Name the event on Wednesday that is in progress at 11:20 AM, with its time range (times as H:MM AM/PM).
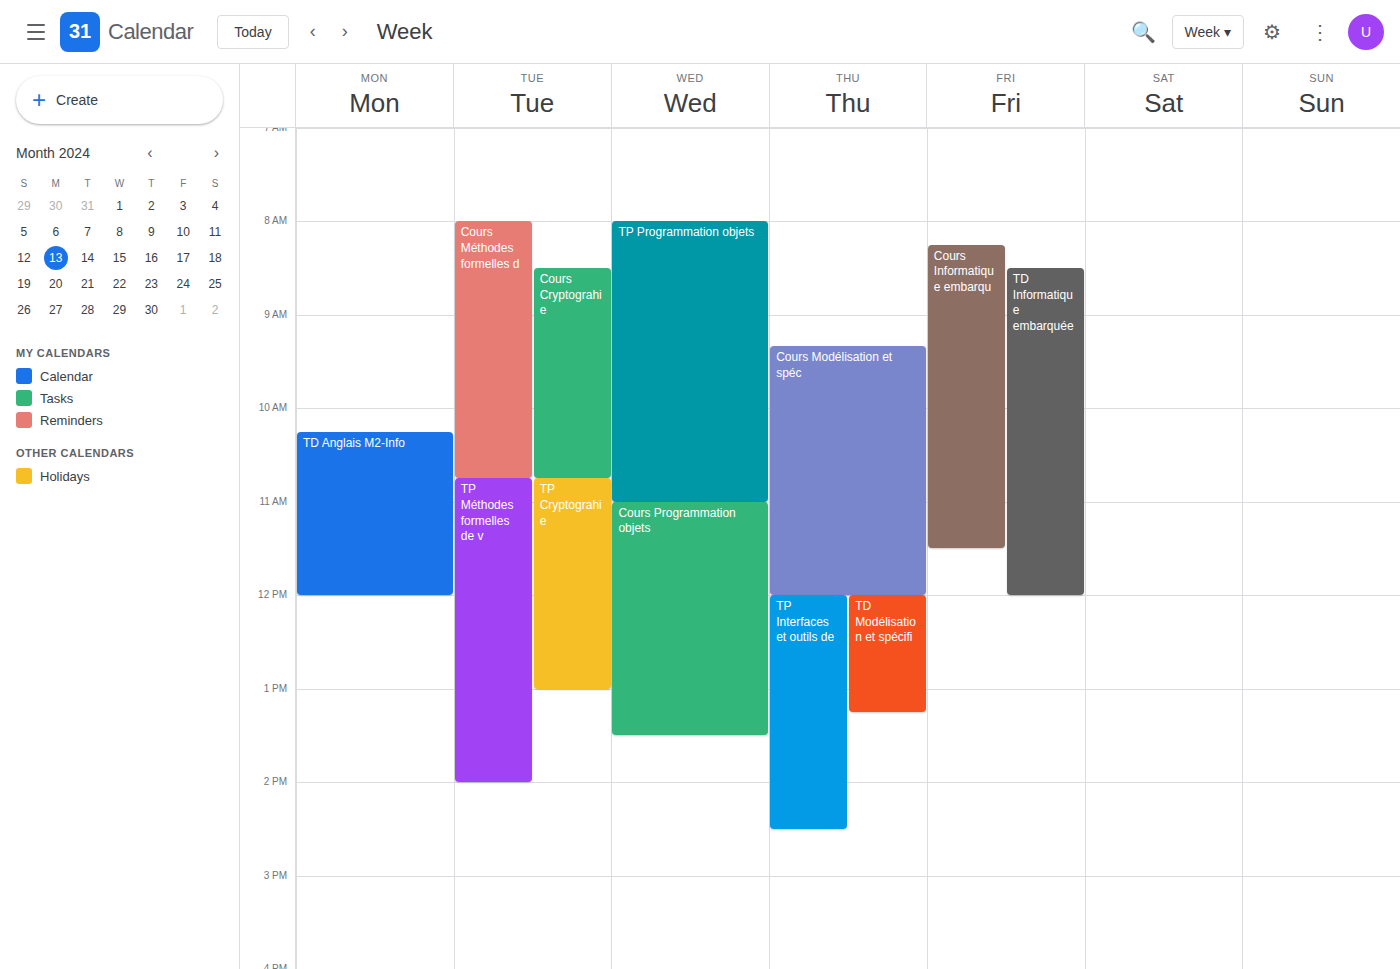
"Cours Programmation objets", 11:00 AM to 1:30 PM